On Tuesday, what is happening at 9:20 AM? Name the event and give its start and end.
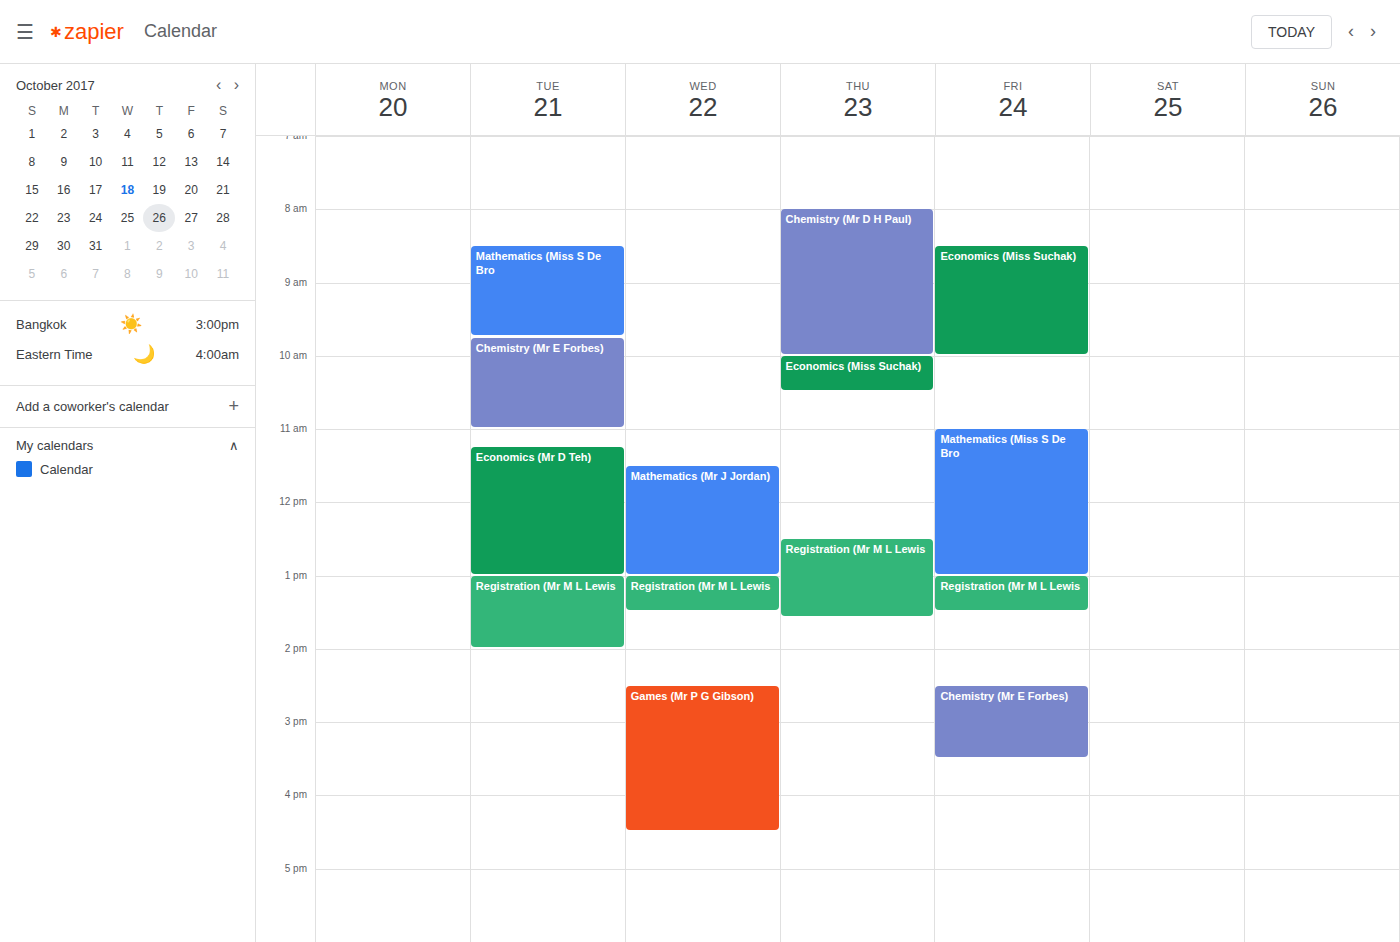
"Mathematics (Miss S De Bro", 8:30 AM to 9:45 AM